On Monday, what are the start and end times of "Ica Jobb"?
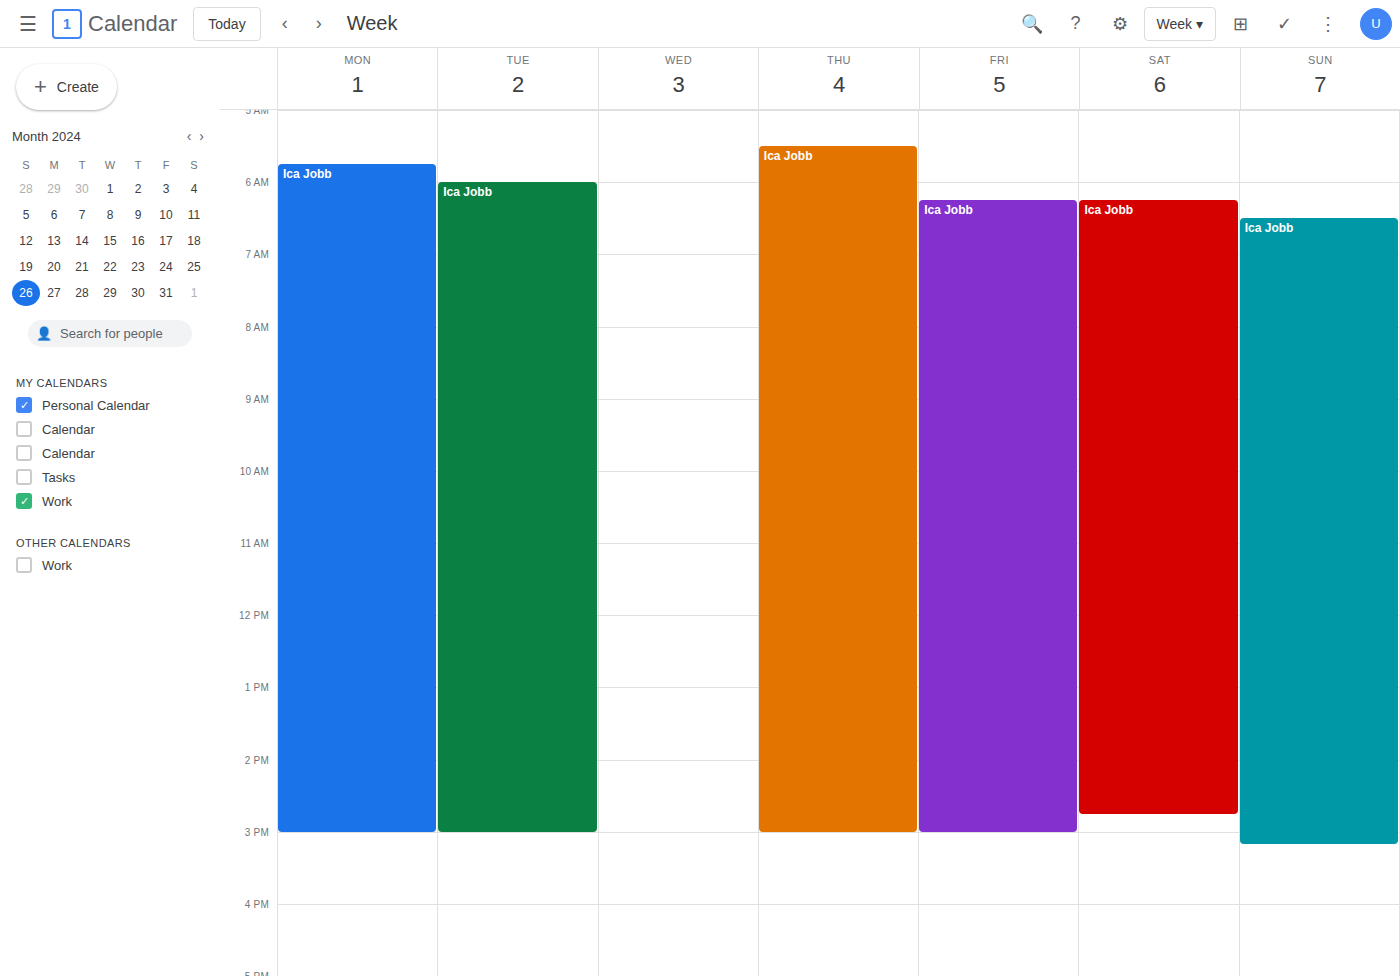
5:45 AM to 3:00 PM